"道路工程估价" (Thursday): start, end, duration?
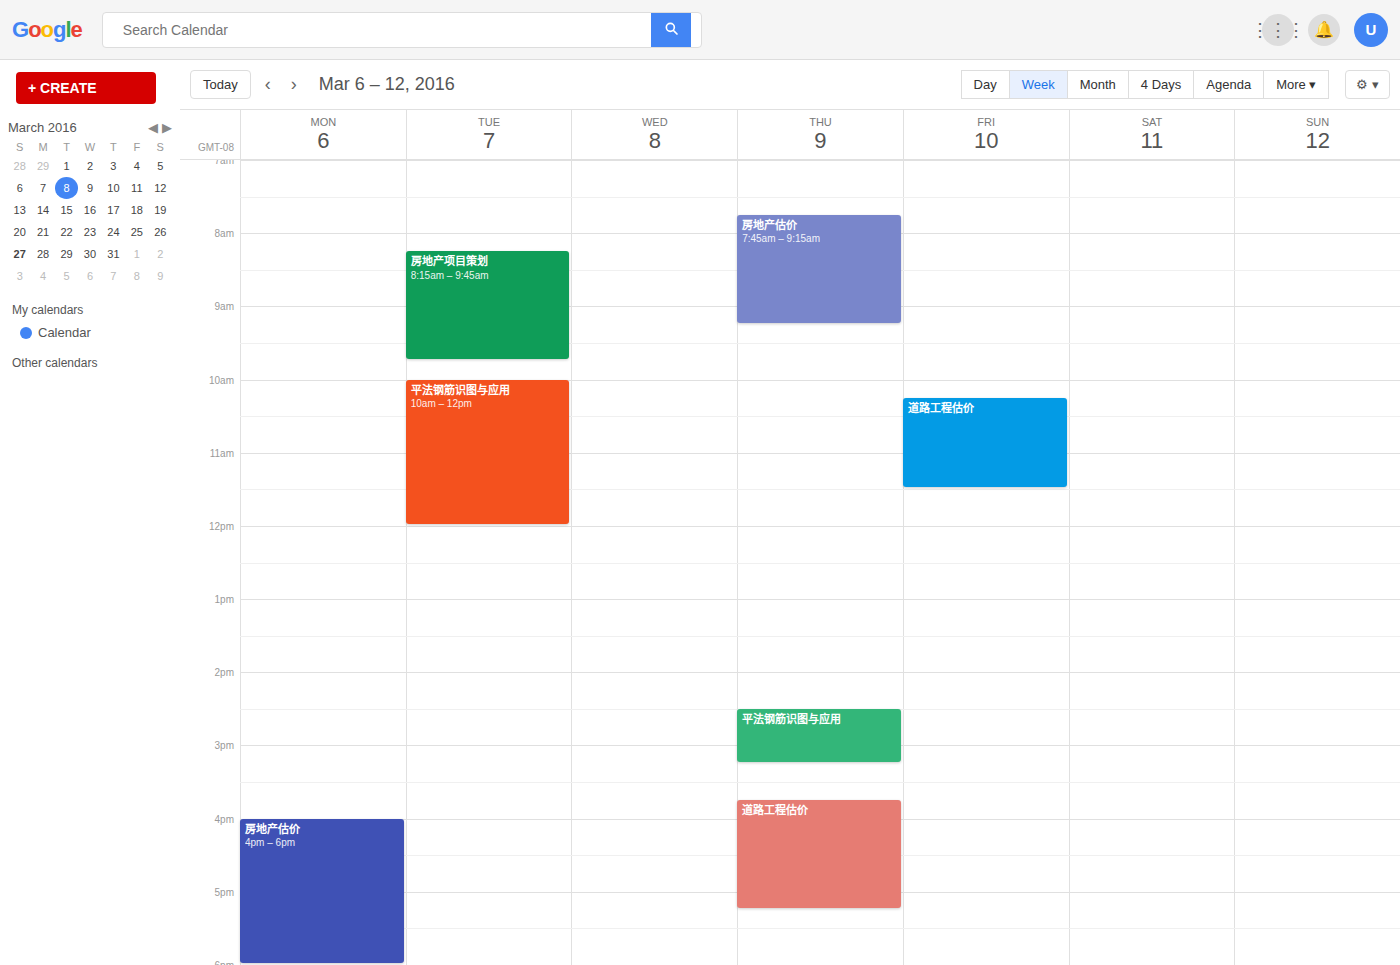
3:45 PM to 5:15 PM, 1 hour 30 minutes